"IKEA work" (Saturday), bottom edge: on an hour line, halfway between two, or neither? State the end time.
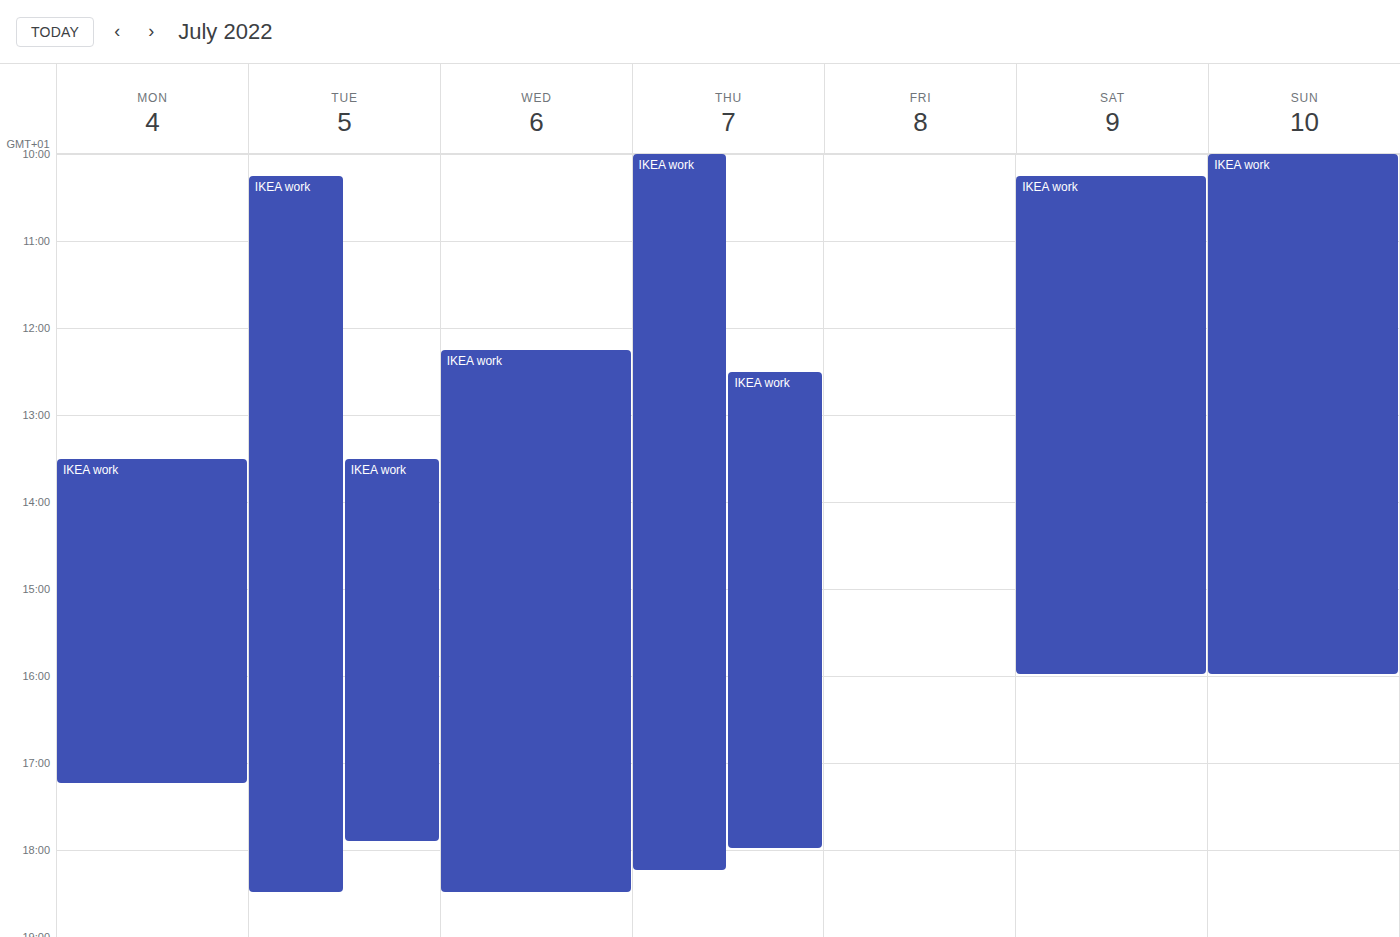
4:00 PM -- exactly on the 4 PM line.